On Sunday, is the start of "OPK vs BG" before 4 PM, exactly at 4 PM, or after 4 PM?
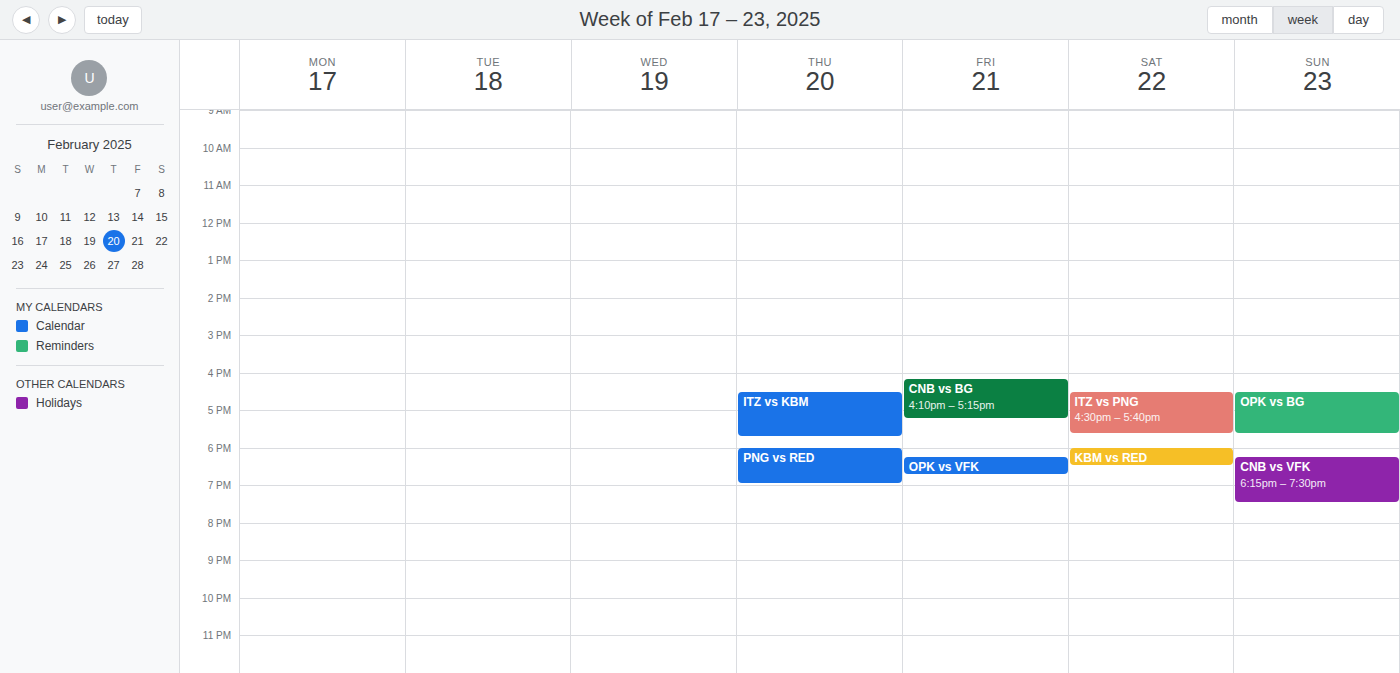
4:30 PM -- after 4 PM, 30 minutes below the 4 PM line.